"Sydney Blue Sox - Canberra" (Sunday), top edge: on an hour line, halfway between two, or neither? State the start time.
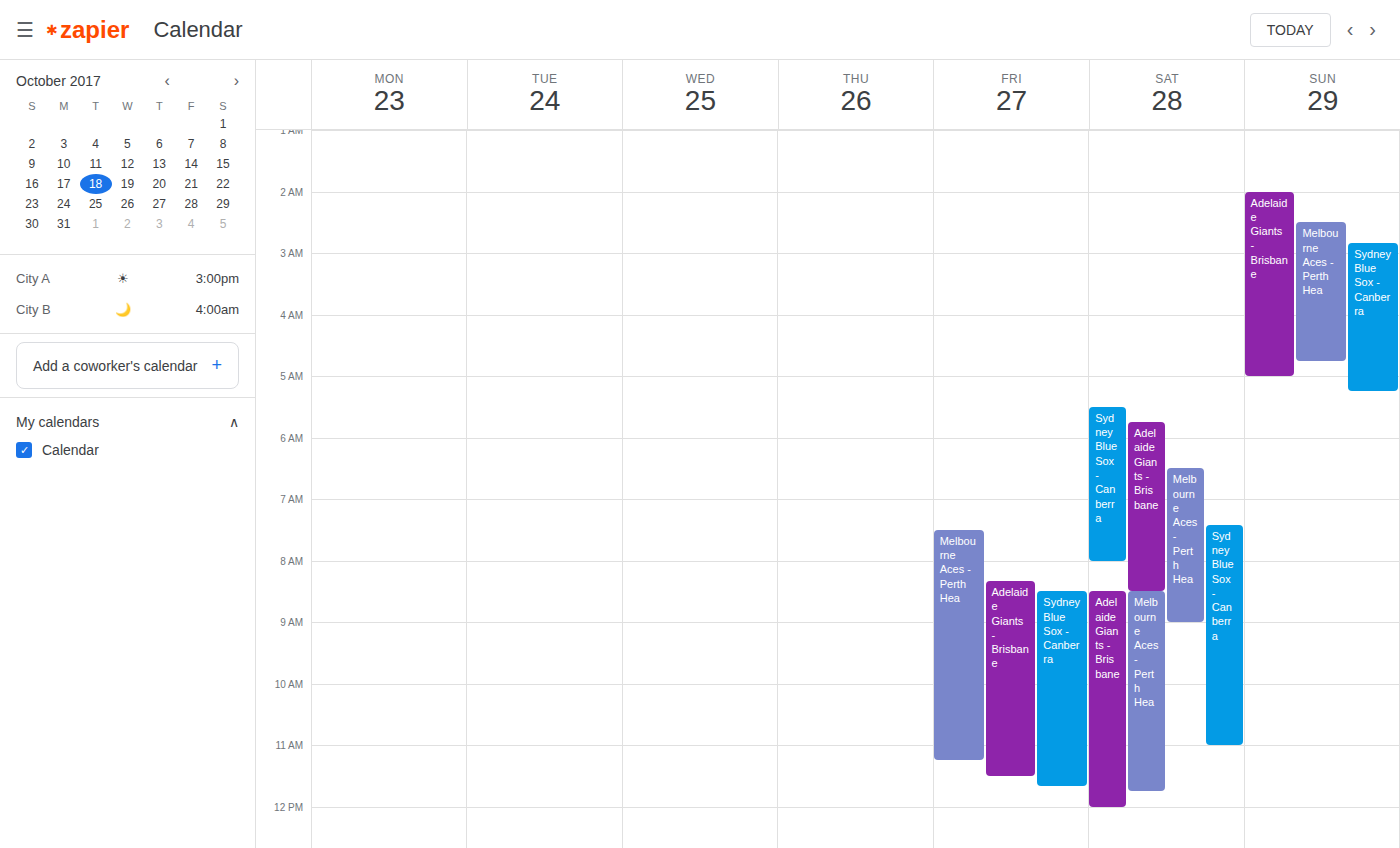
2:50 AM -- neither: 50 minutes below the 2 AM line and 10 minutes above the 3 AM line.